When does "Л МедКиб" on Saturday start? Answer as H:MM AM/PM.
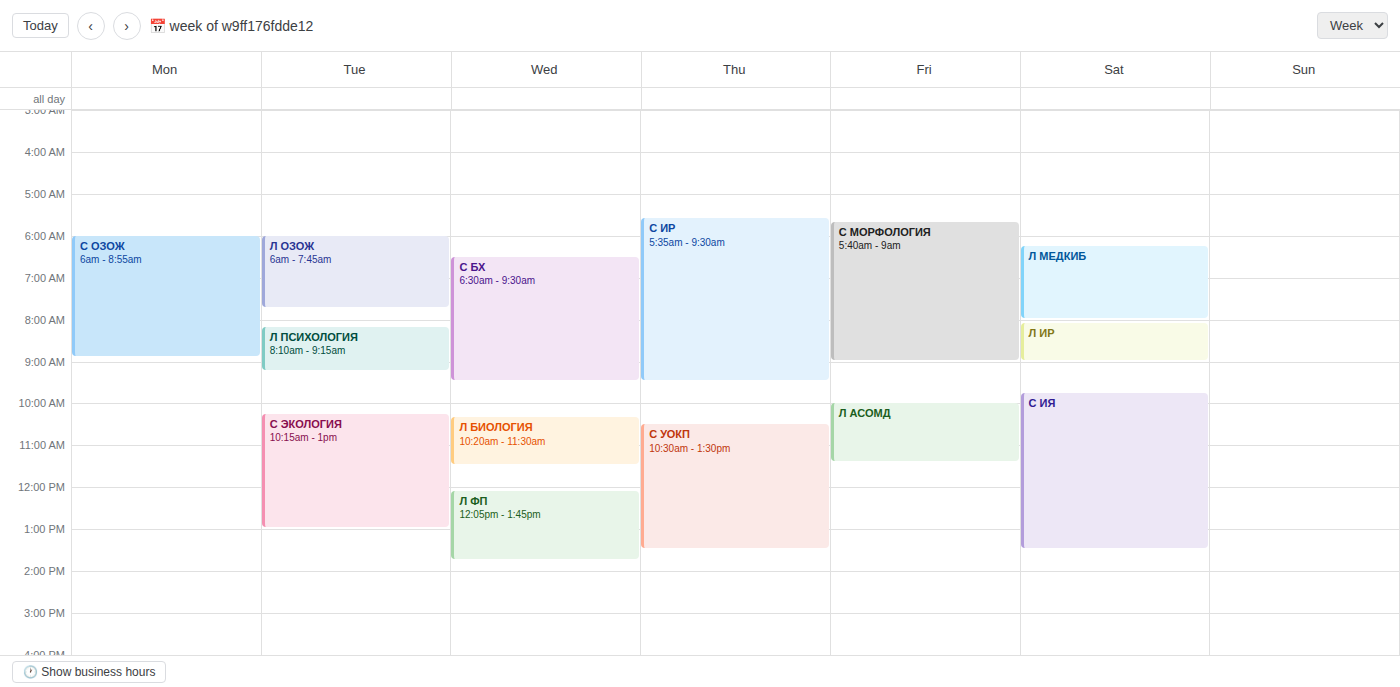
6:15 AM